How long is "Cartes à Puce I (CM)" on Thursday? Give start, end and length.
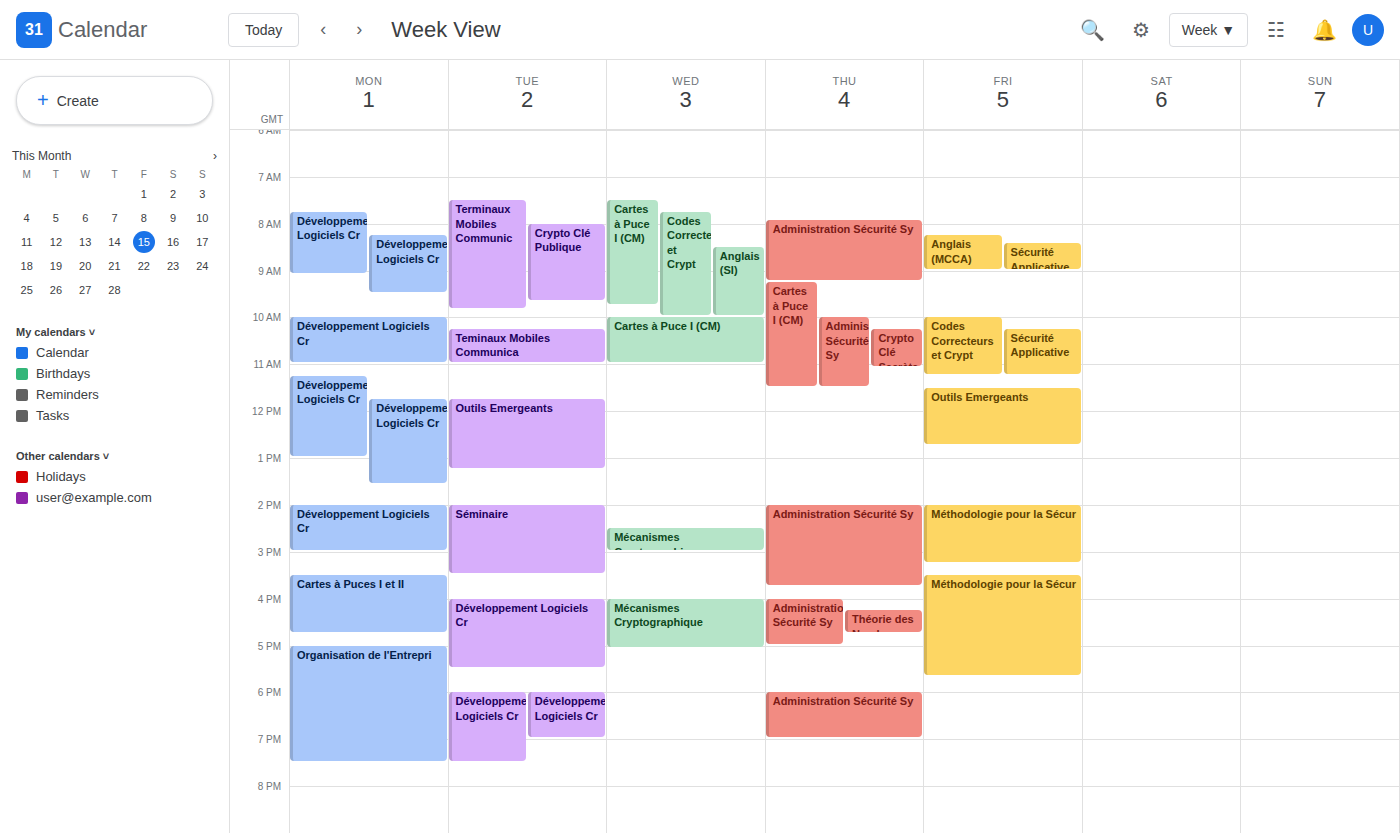
9:15 AM to 11:30 AM, 2 hours 15 minutes